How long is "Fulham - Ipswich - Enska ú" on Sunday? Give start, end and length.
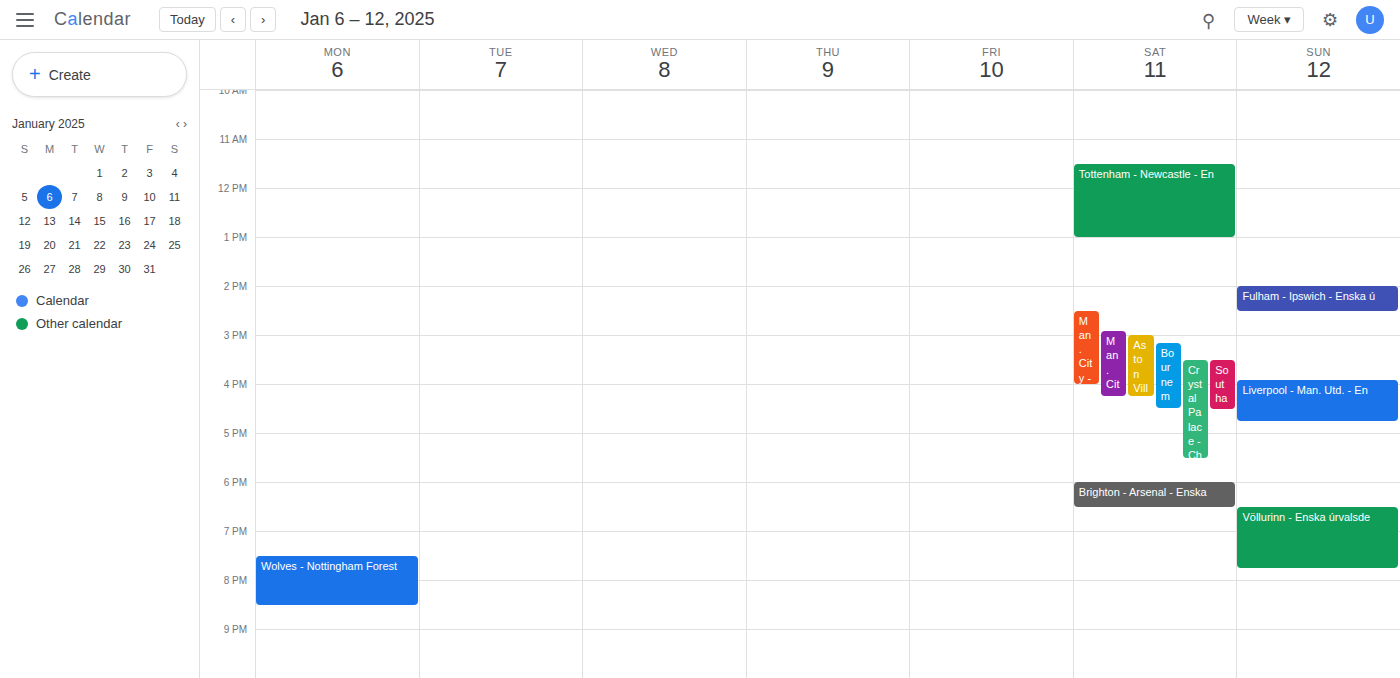
2:00 PM to 2:30 PM, 30 minutes